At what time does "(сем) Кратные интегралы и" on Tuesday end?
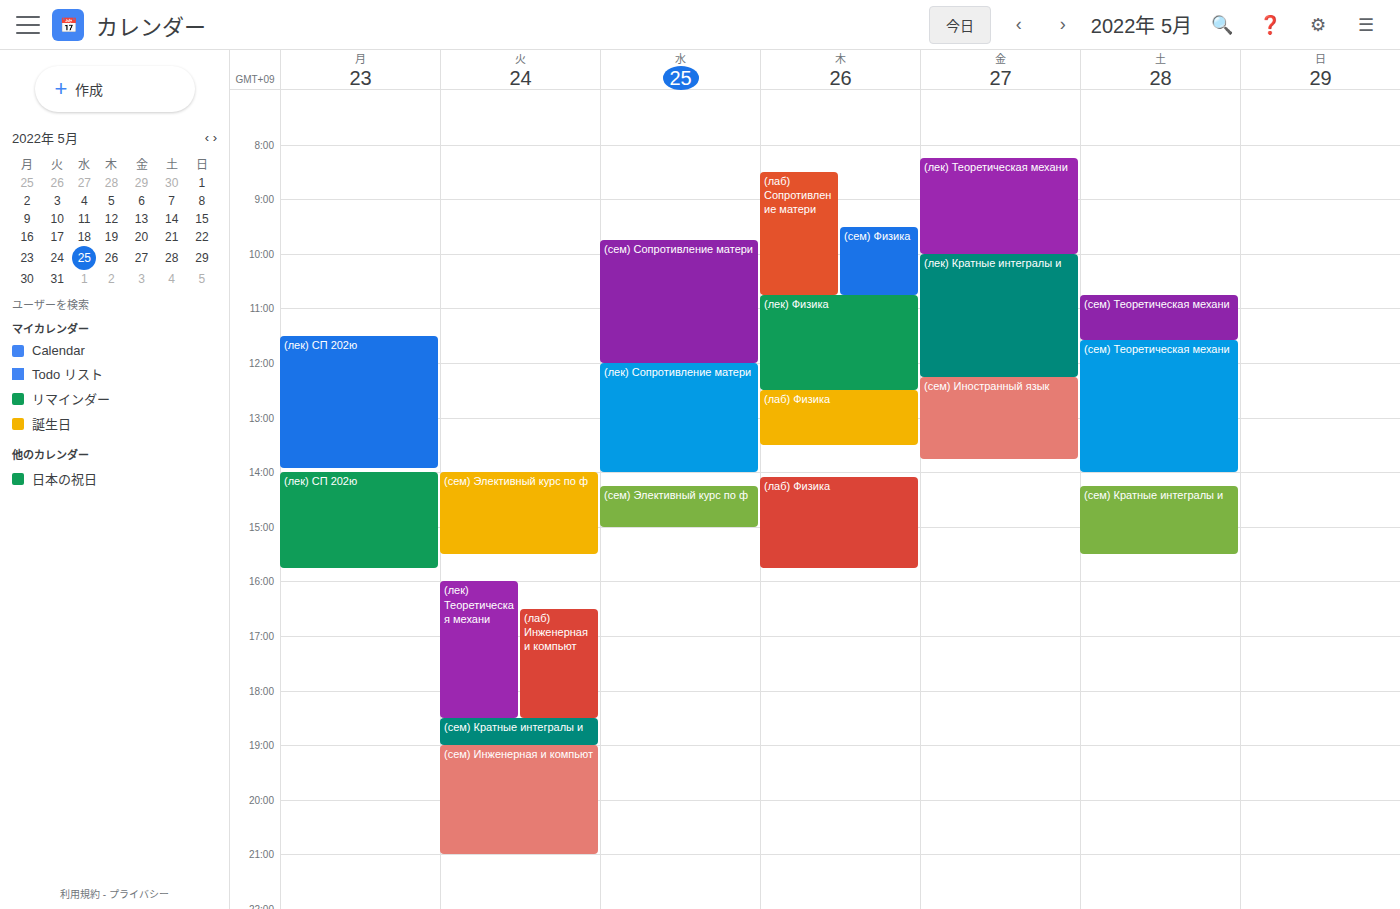
7:00 PM